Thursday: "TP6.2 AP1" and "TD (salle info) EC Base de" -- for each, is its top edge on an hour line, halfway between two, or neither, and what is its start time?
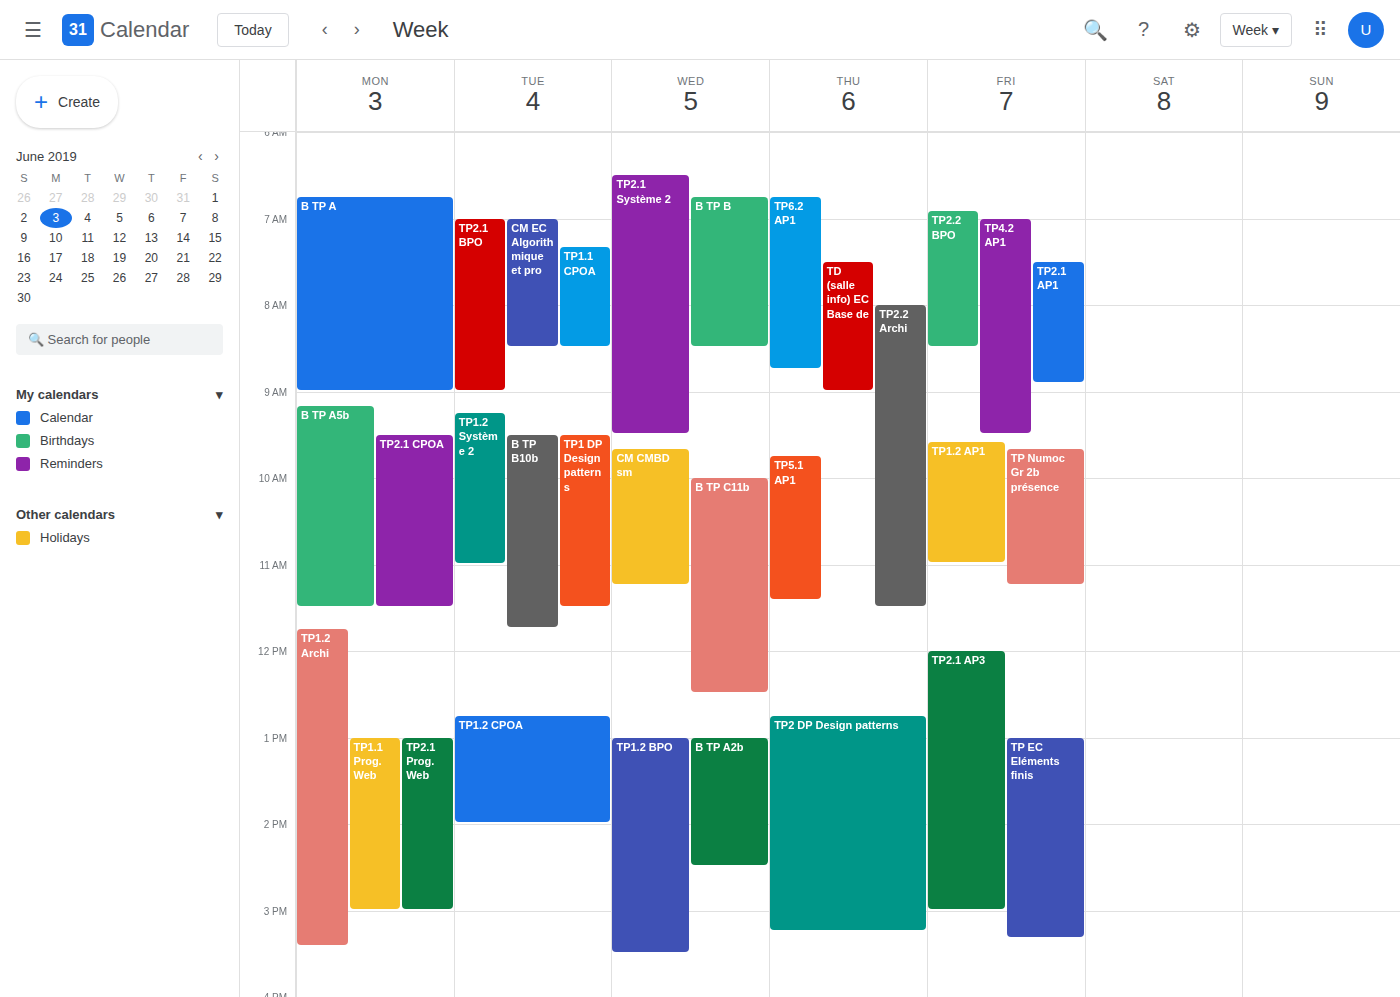
"TP6.2 AP1": 6:45 AM, neither: three quarters of the way from the 6 AM line to the 7 AM line. "TD (salle info) EC Base de": 7:30 AM, halfway between the 7 AM and 8 AM lines.